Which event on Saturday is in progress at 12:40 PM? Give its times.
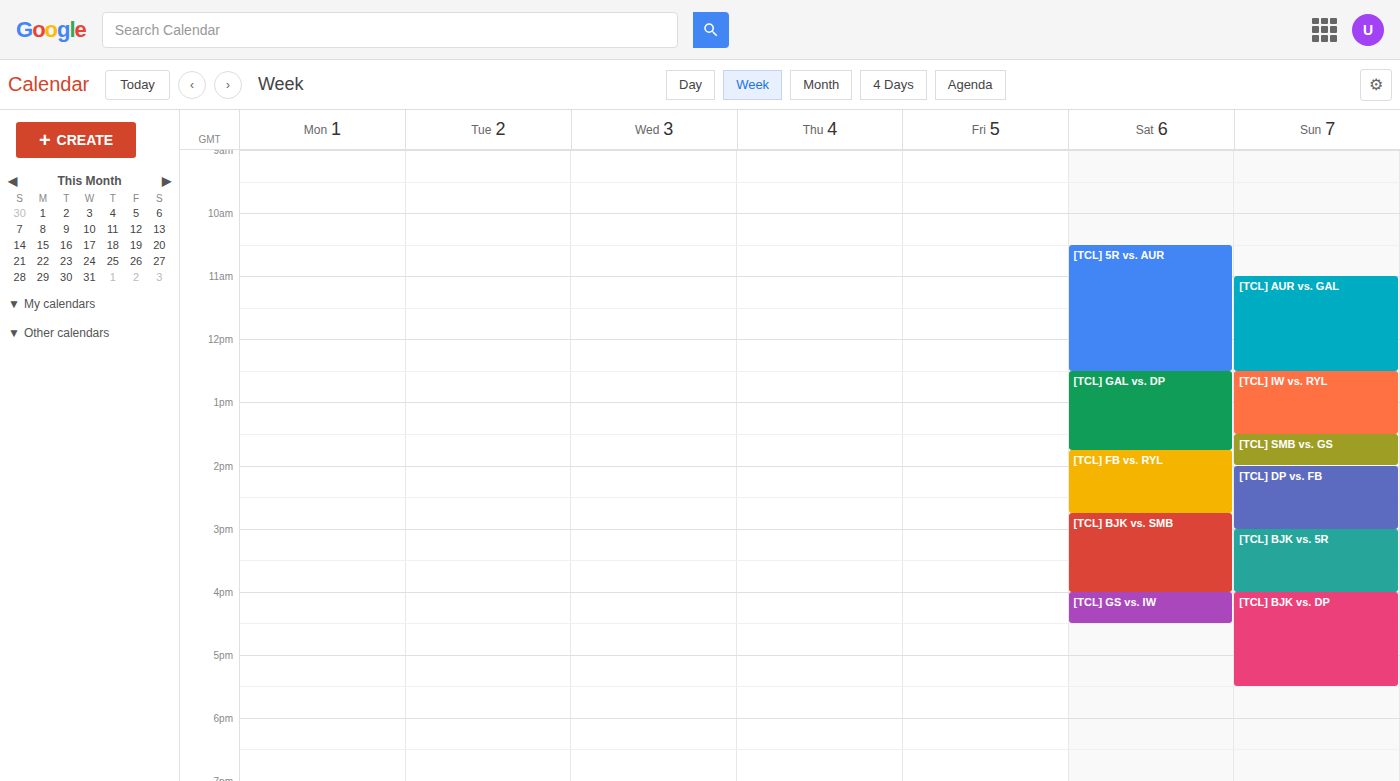
"[TCL] GAL vs. DP", 12:30 PM to 1:45 PM